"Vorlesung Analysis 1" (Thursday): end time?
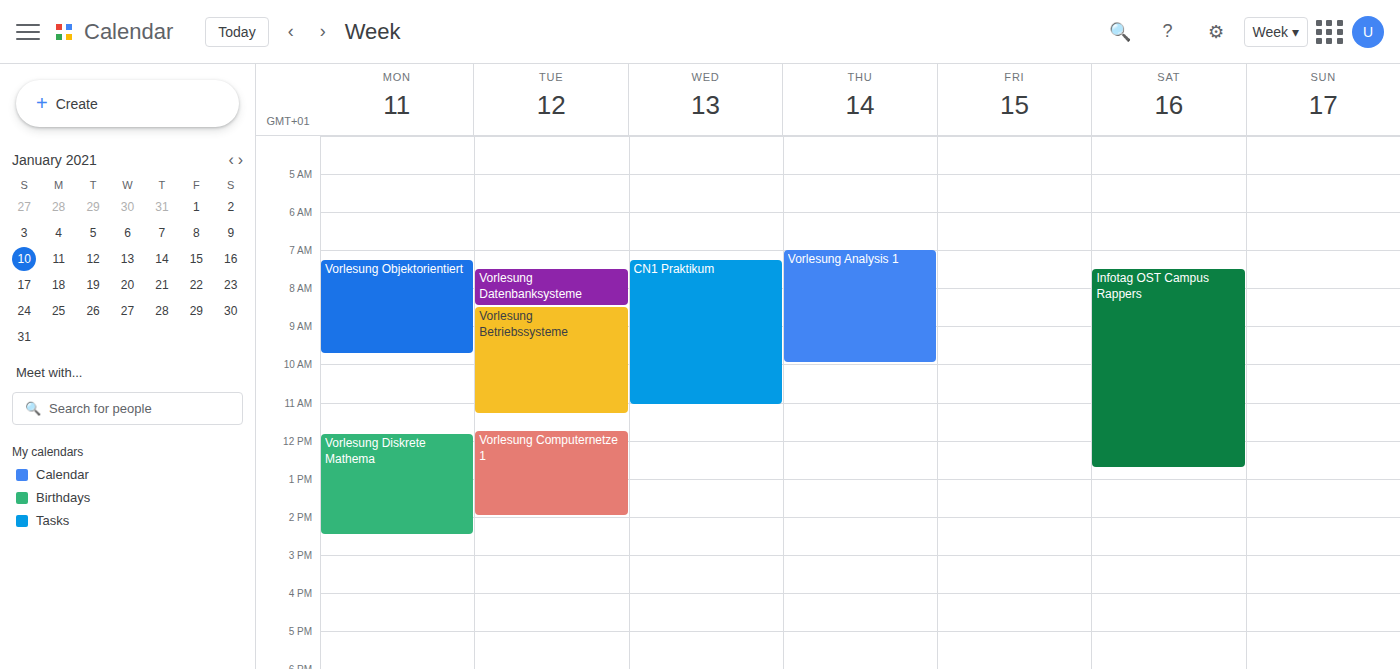
10:00 AM